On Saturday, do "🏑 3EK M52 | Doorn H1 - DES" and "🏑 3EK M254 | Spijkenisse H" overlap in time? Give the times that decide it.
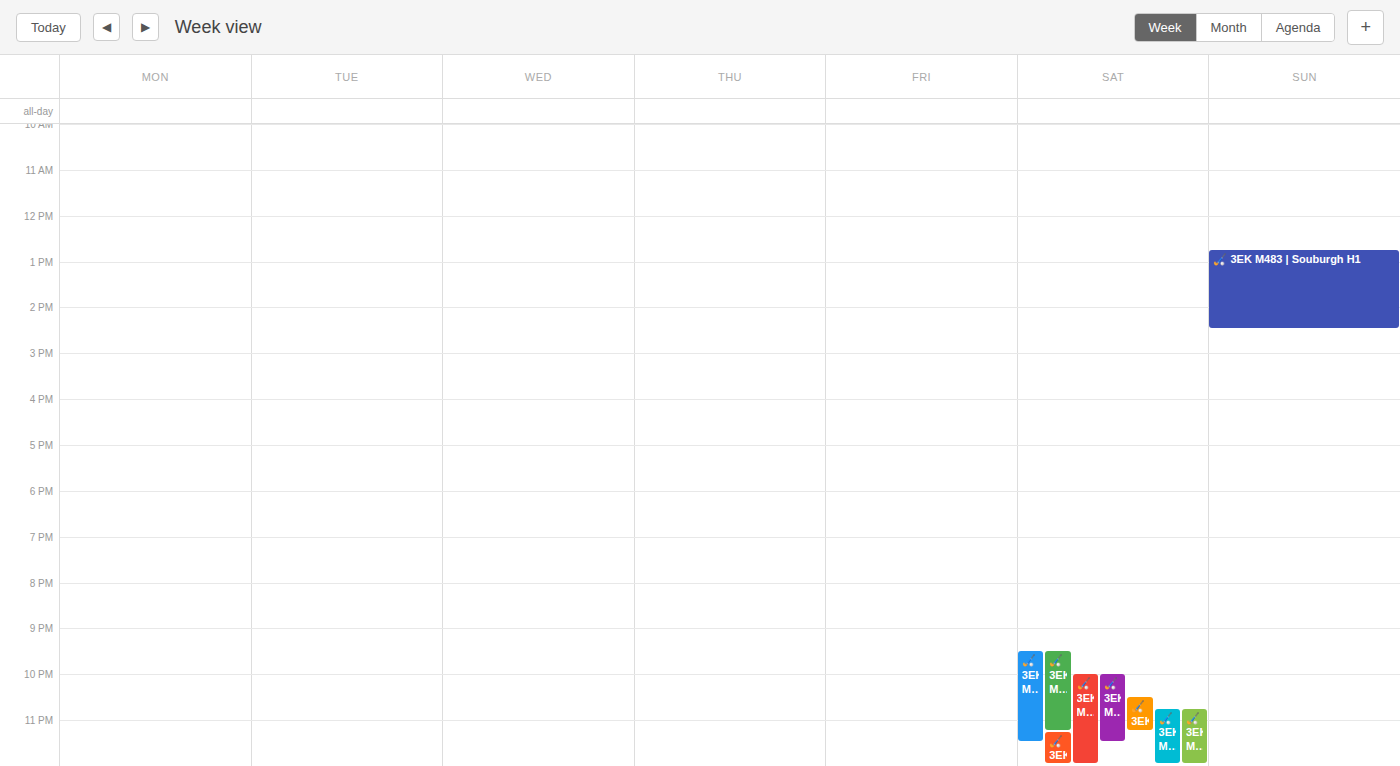
"🏑 3EK M254 | Spijkenisse H" starts at 10:45 PM, before "🏑 3EK M52 | Doorn H1 - DES" ends at 12:00 AM -- they overlap.